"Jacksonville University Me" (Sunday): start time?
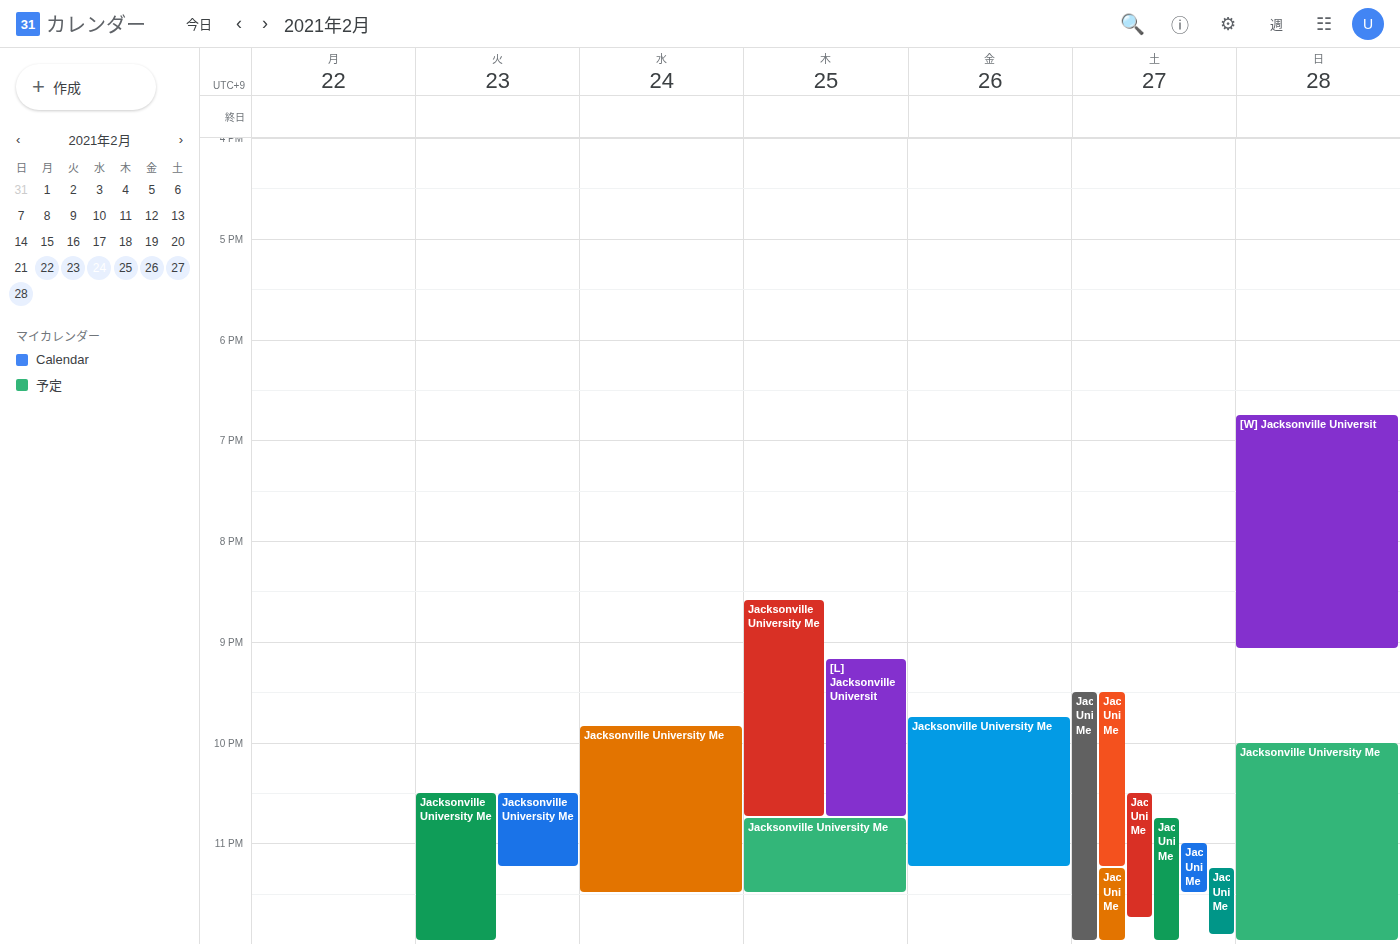
10:00 PM